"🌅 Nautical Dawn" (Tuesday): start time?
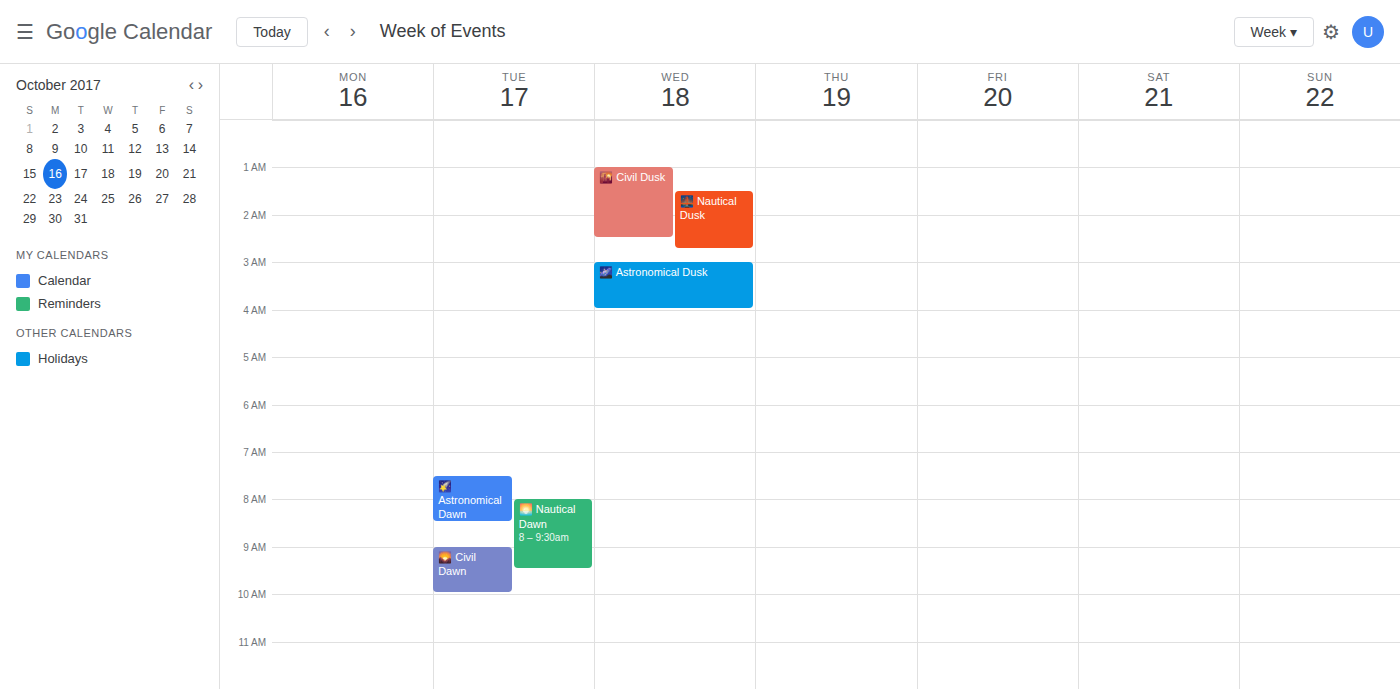
8:00 AM